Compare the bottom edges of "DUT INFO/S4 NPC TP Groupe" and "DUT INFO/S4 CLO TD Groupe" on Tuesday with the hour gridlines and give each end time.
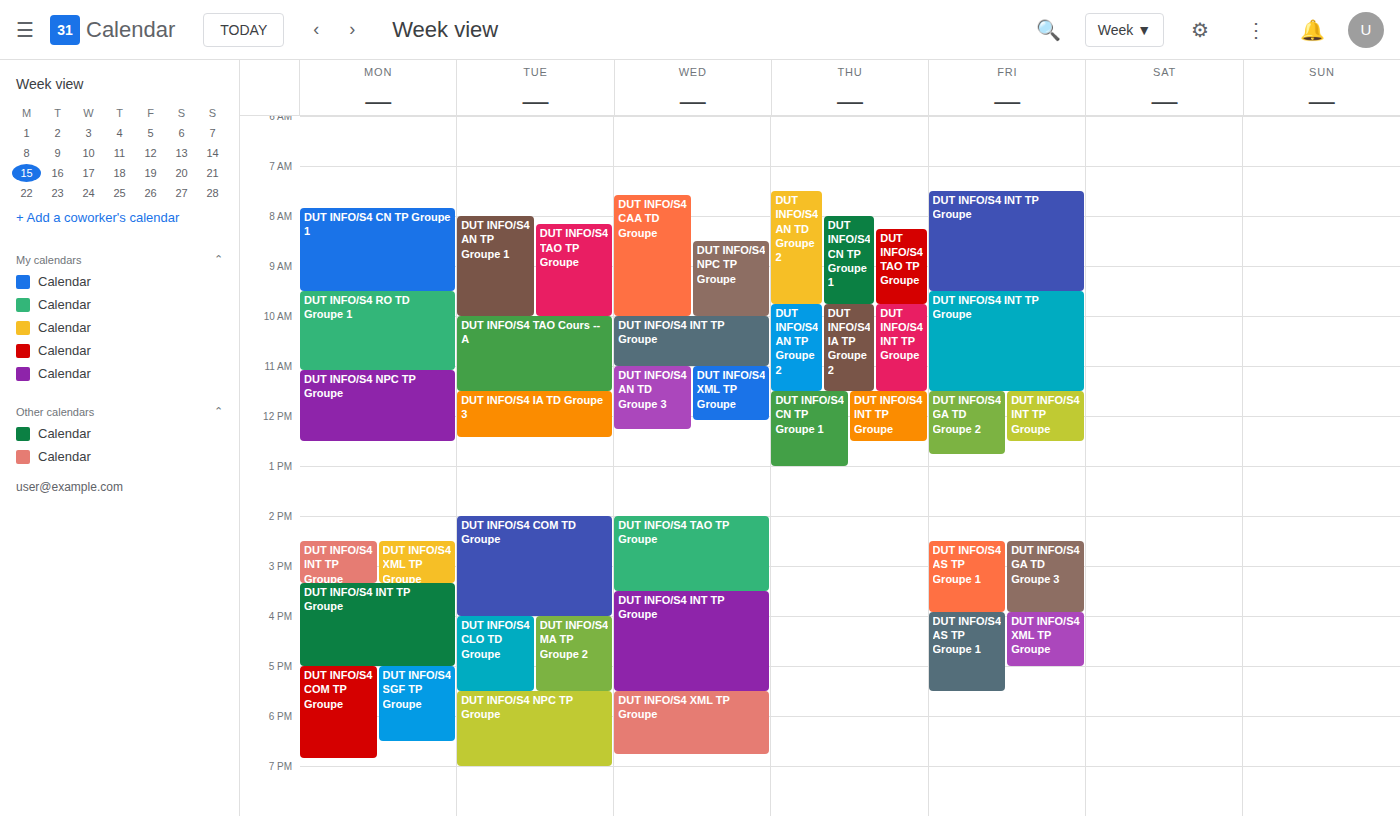
"DUT INFO/S4 NPC TP Groupe": 7:00 PM, exactly on the 7 PM line. "DUT INFO/S4 CLO TD Groupe": 5:30 PM, halfway between the 5 PM and 6 PM lines.